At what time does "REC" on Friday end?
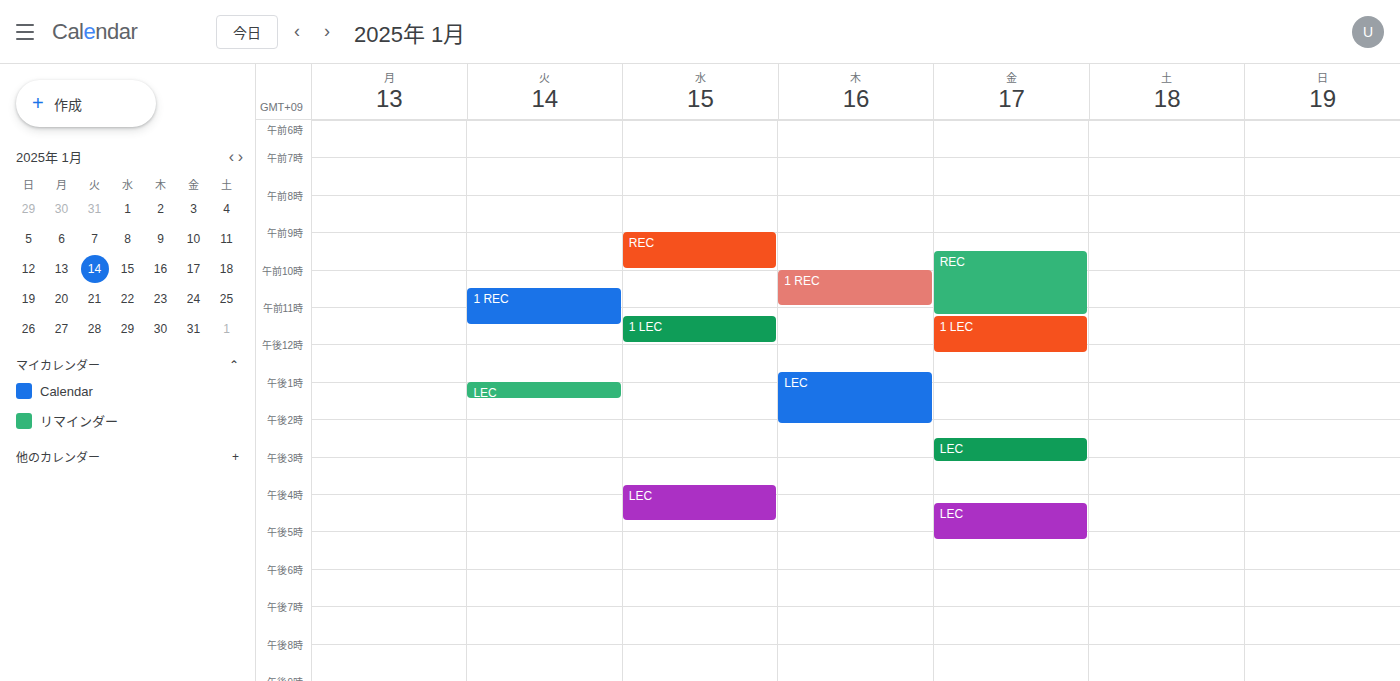
11:15 AM